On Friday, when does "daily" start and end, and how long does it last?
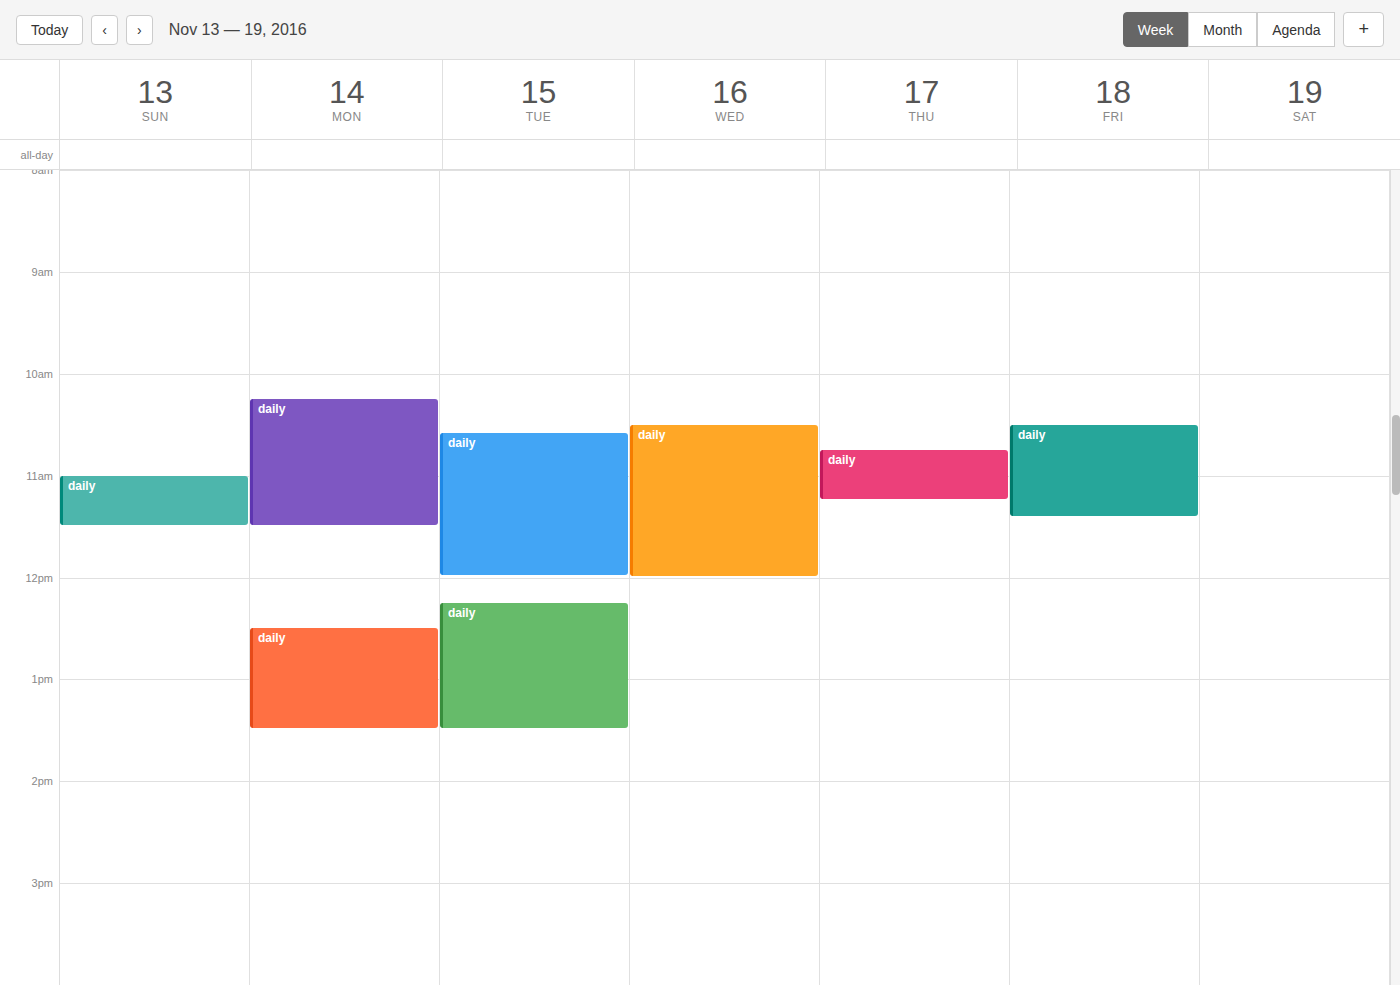
10:30 AM to 11:25 AM, 55 minutes